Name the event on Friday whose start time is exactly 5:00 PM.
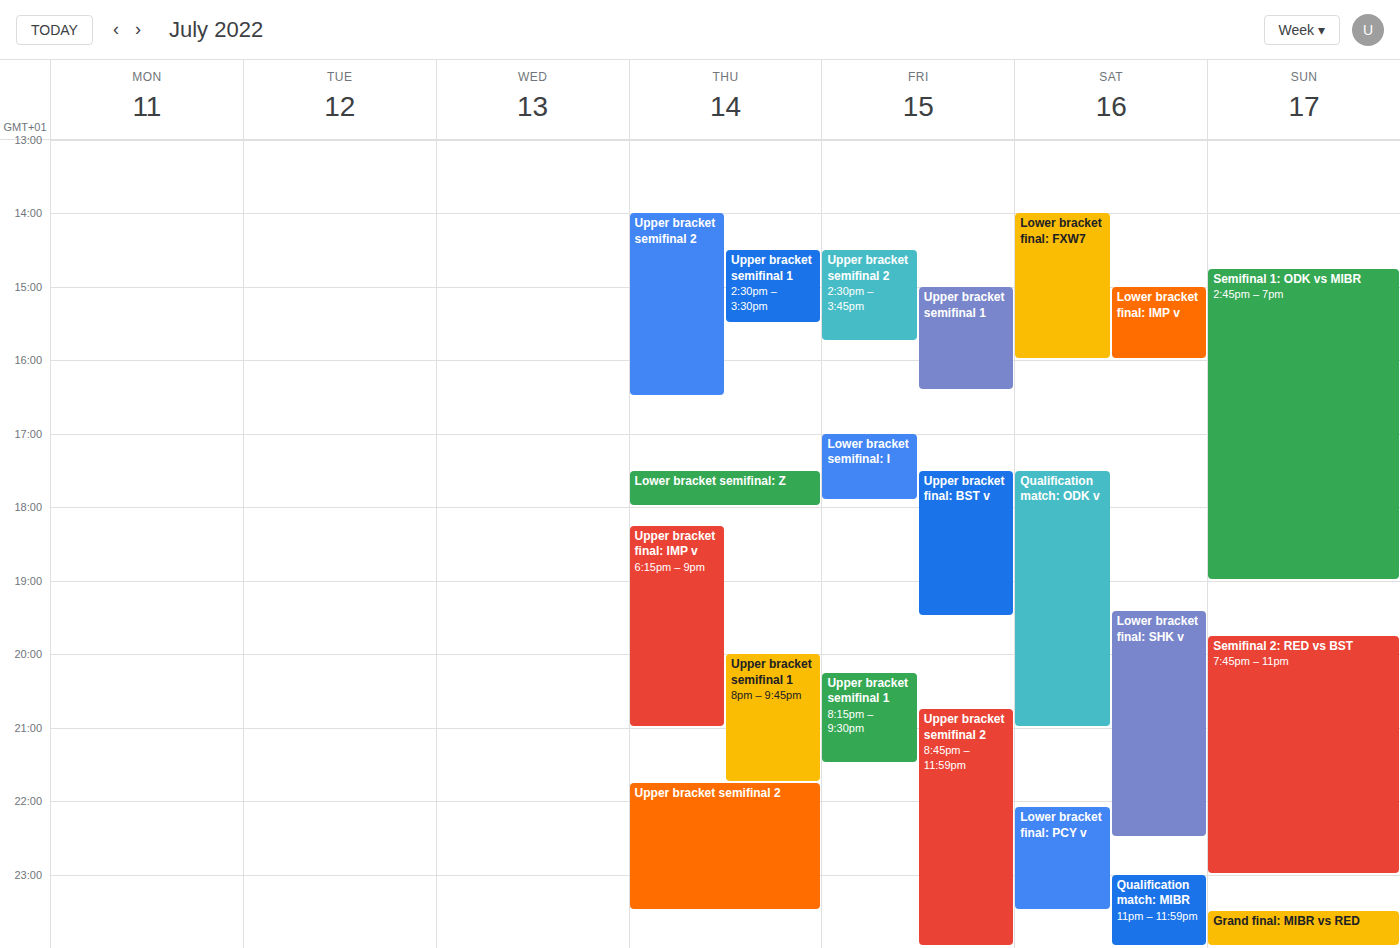
"Lower bracket semifinal: I"